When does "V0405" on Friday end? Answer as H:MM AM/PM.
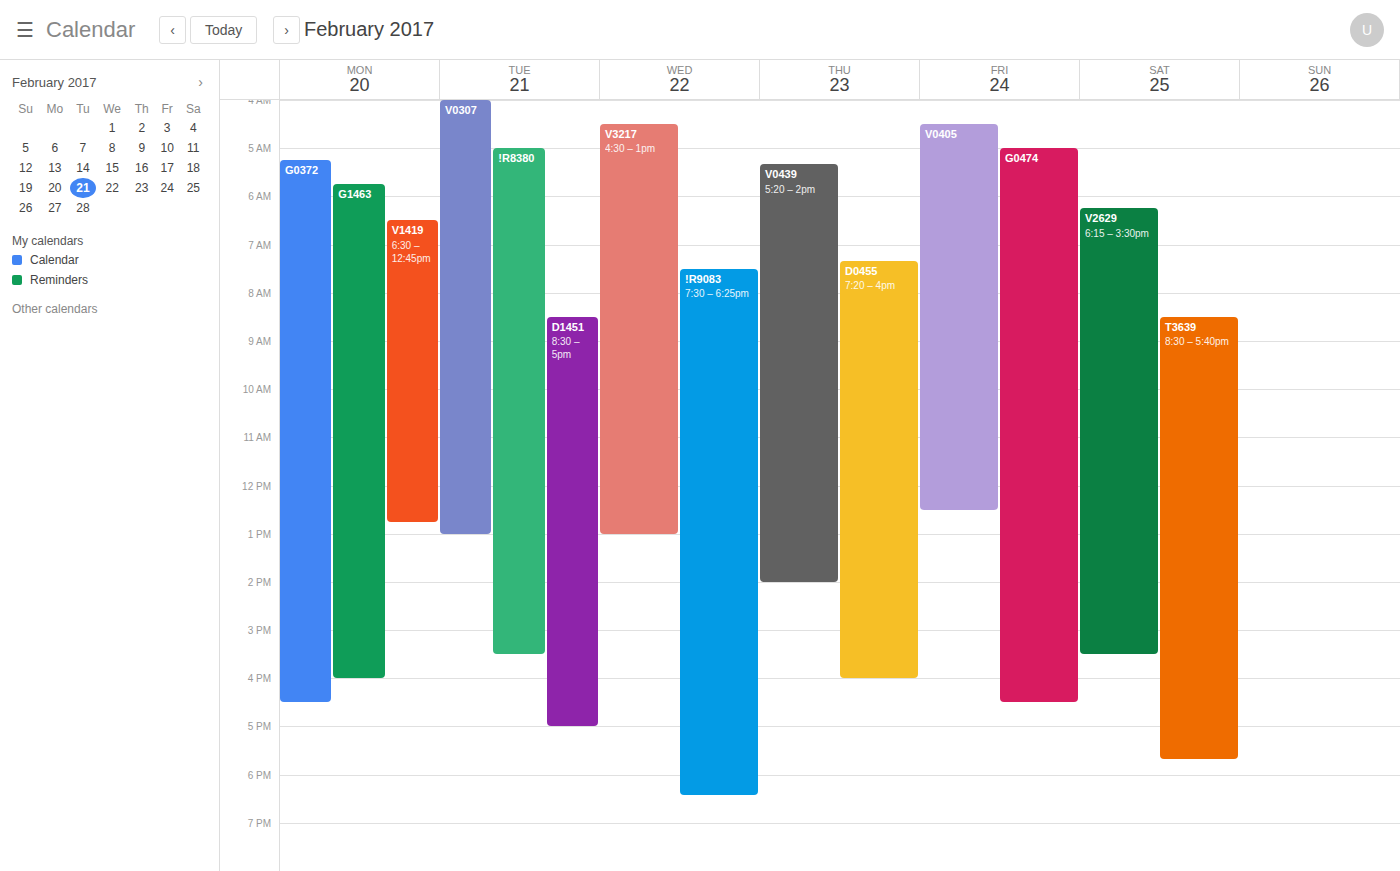
12:30 PM